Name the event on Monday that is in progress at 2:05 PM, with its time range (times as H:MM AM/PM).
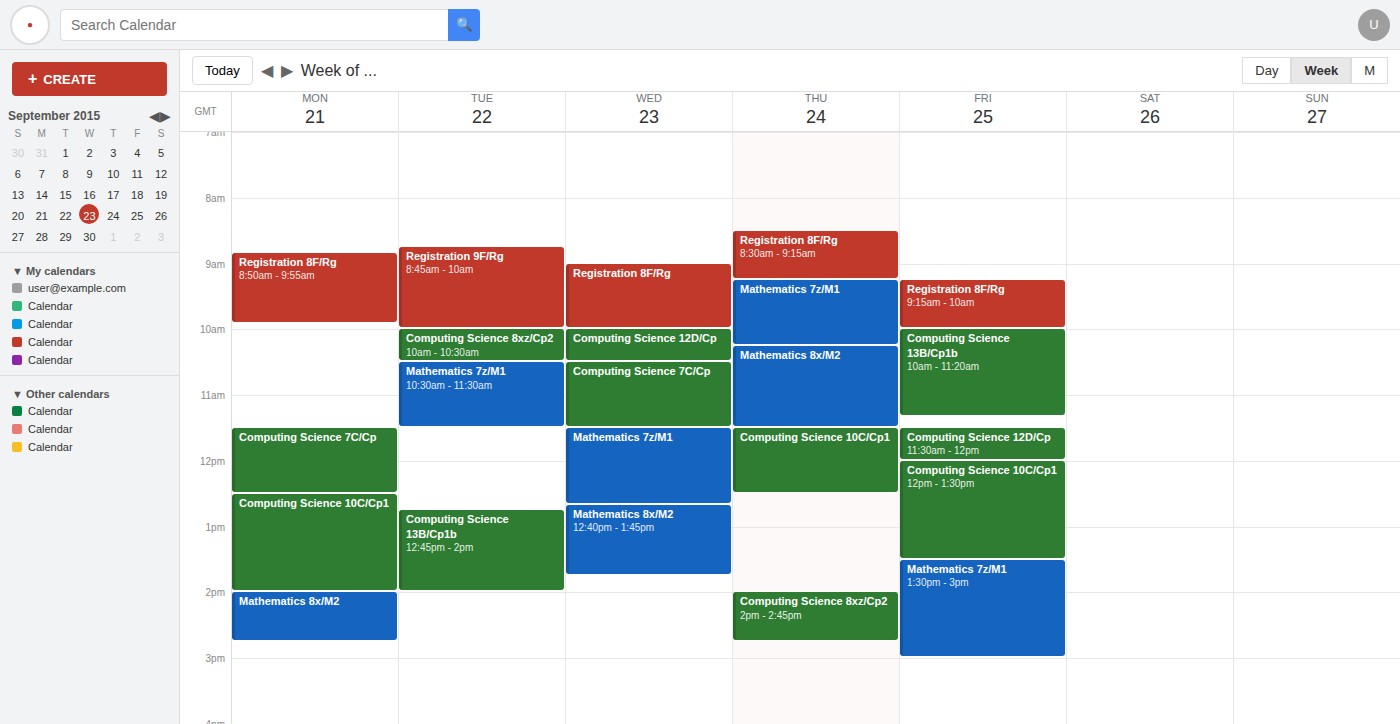
"Mathematics 8x/M2", 2:00 PM to 2:45 PM